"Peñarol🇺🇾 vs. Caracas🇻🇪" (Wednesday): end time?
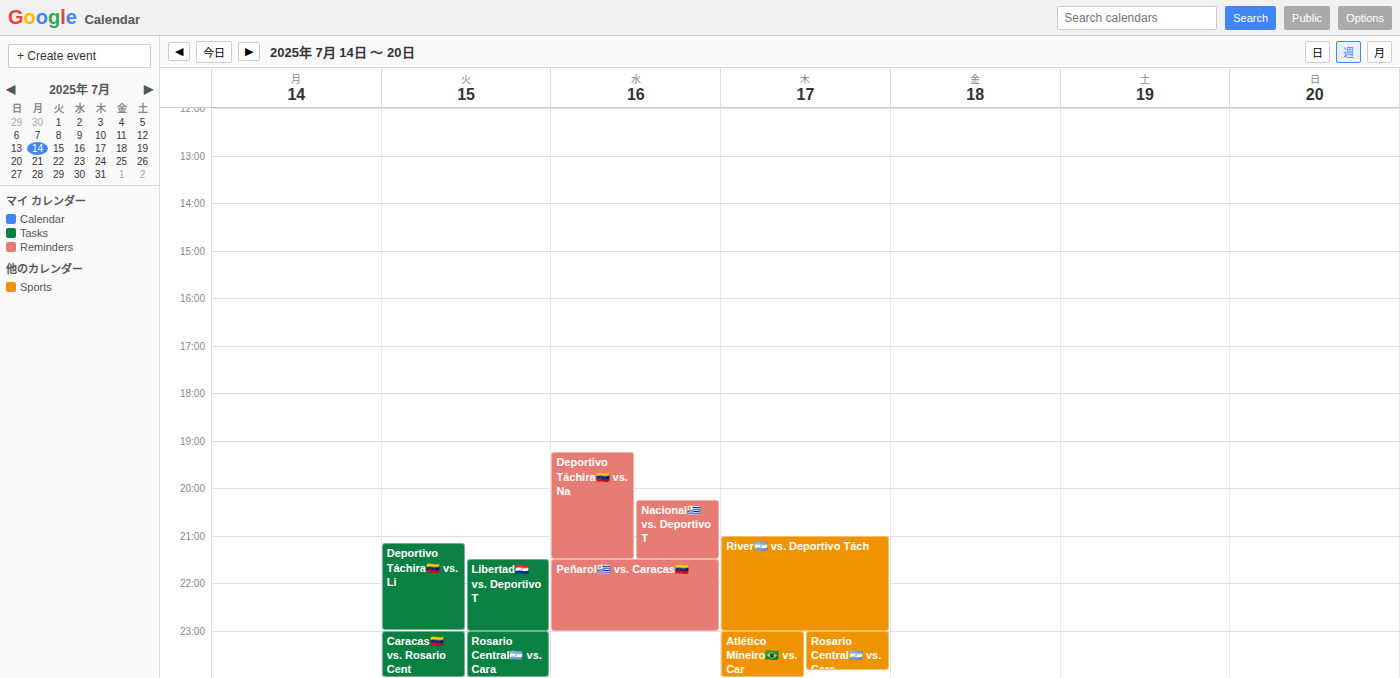
11:00 PM